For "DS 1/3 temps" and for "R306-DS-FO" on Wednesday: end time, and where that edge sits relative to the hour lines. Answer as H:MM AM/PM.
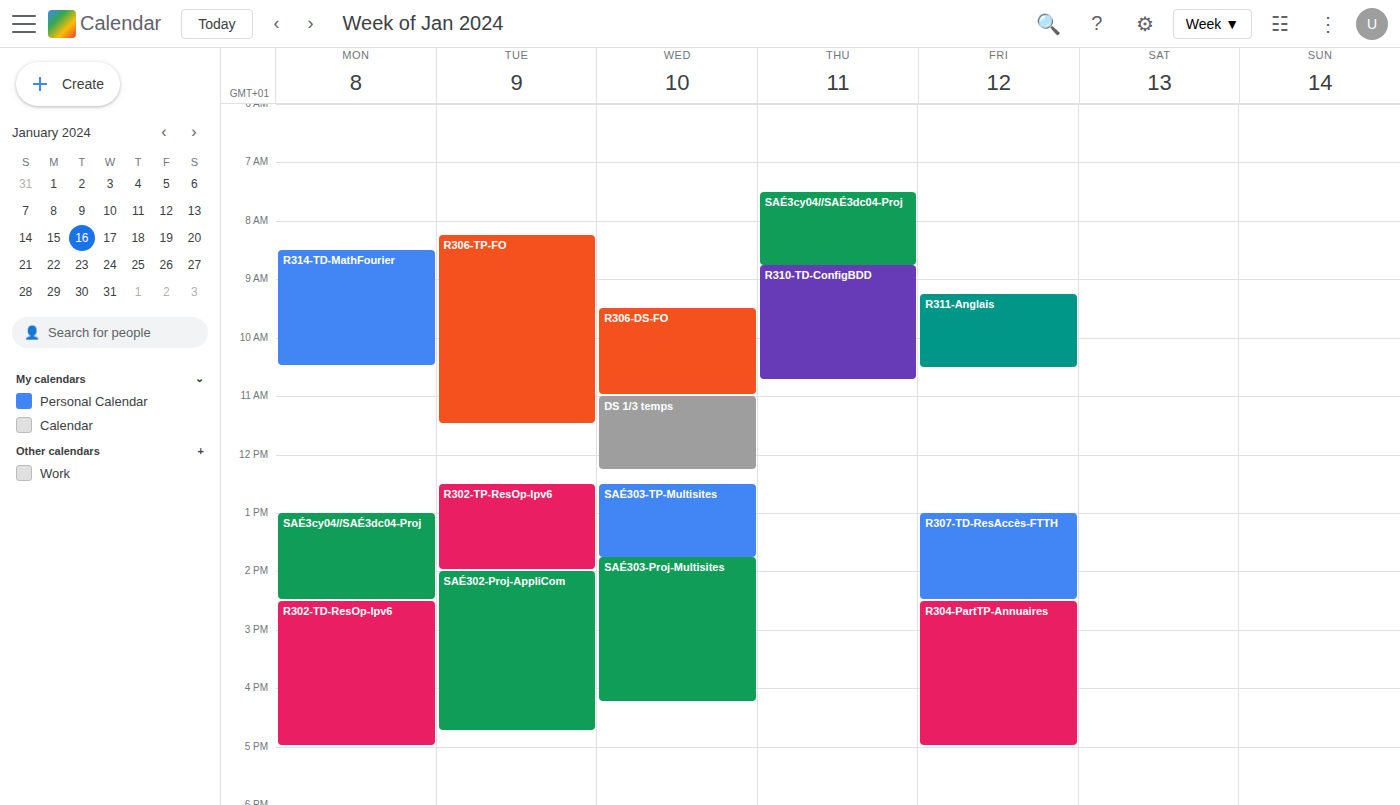
"DS 1/3 temps": 12:15 PM, neither: a quarter of the way from the 12 PM line to the 1 PM line. "R306-DS-FO": 11:00 AM, exactly on the 11 AM line.